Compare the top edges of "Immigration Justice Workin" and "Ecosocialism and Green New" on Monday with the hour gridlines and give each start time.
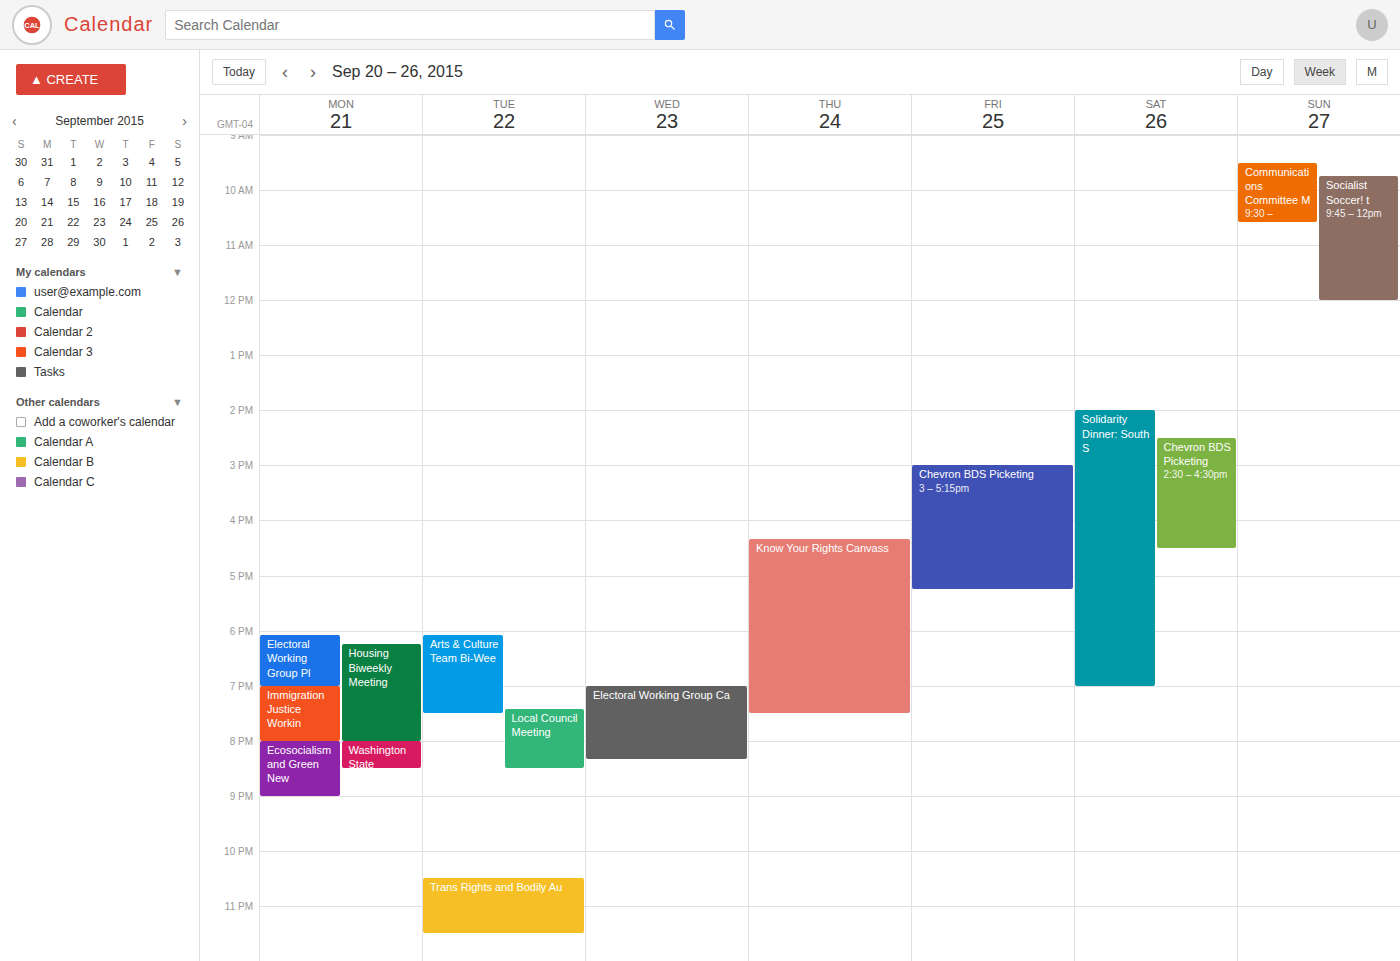
"Immigration Justice Workin": 7:00 PM, exactly on the 7 PM line. "Ecosocialism and Green New": 8:00 PM, exactly on the 8 PM line.